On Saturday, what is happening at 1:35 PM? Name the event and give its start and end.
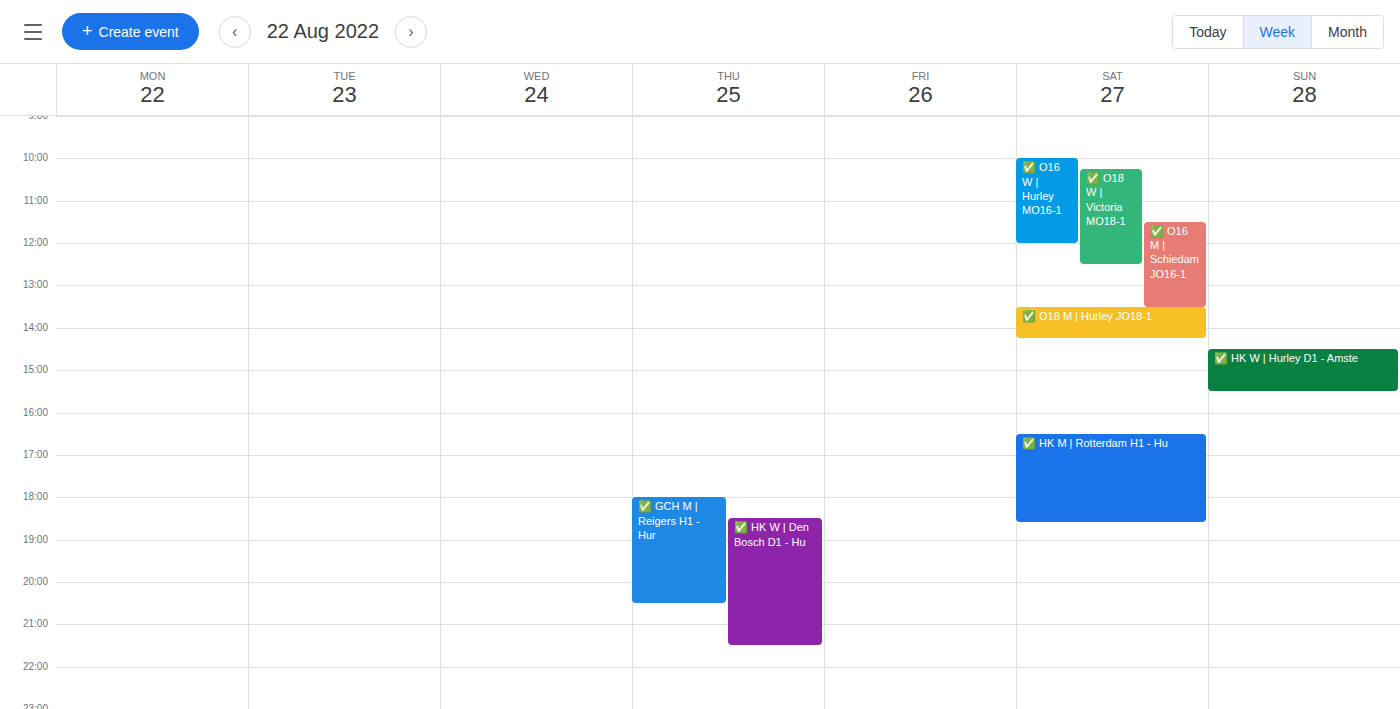
"✅ O18 M | Hurley JO18-1", 1:30 PM to 2:15 PM